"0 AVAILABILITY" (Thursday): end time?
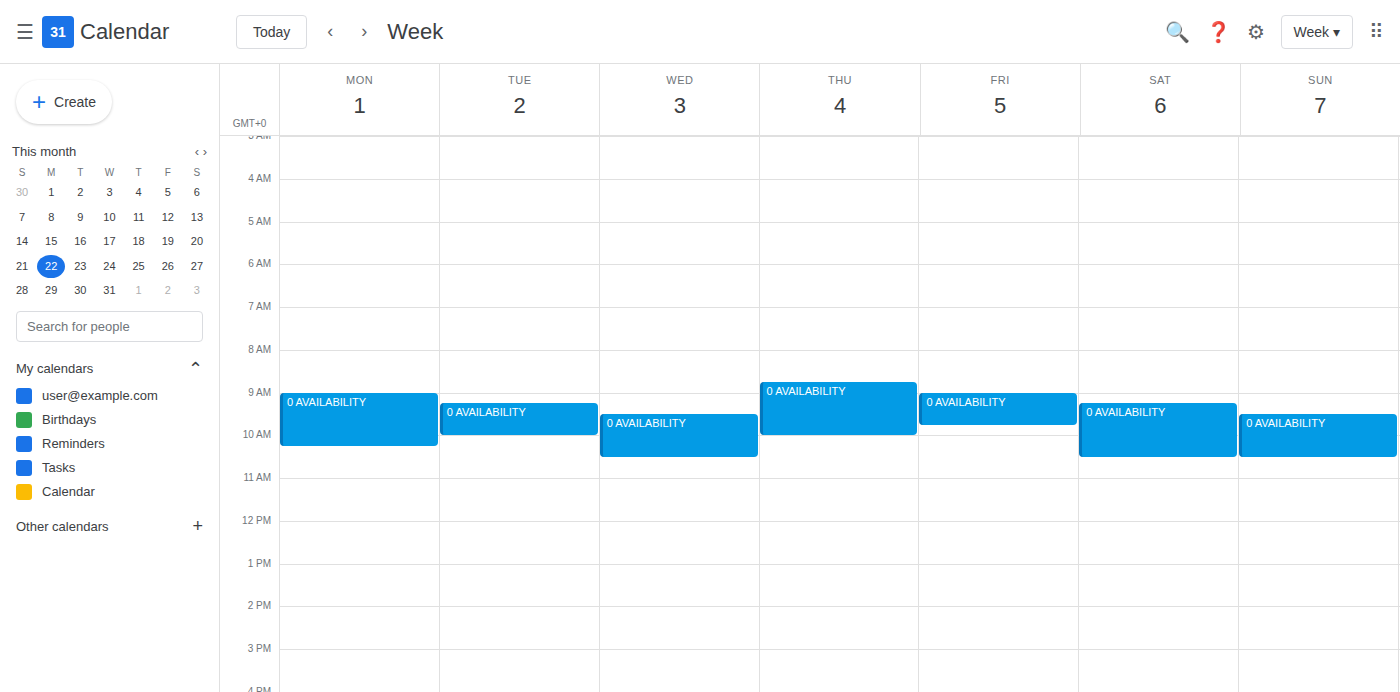
10:00 AM